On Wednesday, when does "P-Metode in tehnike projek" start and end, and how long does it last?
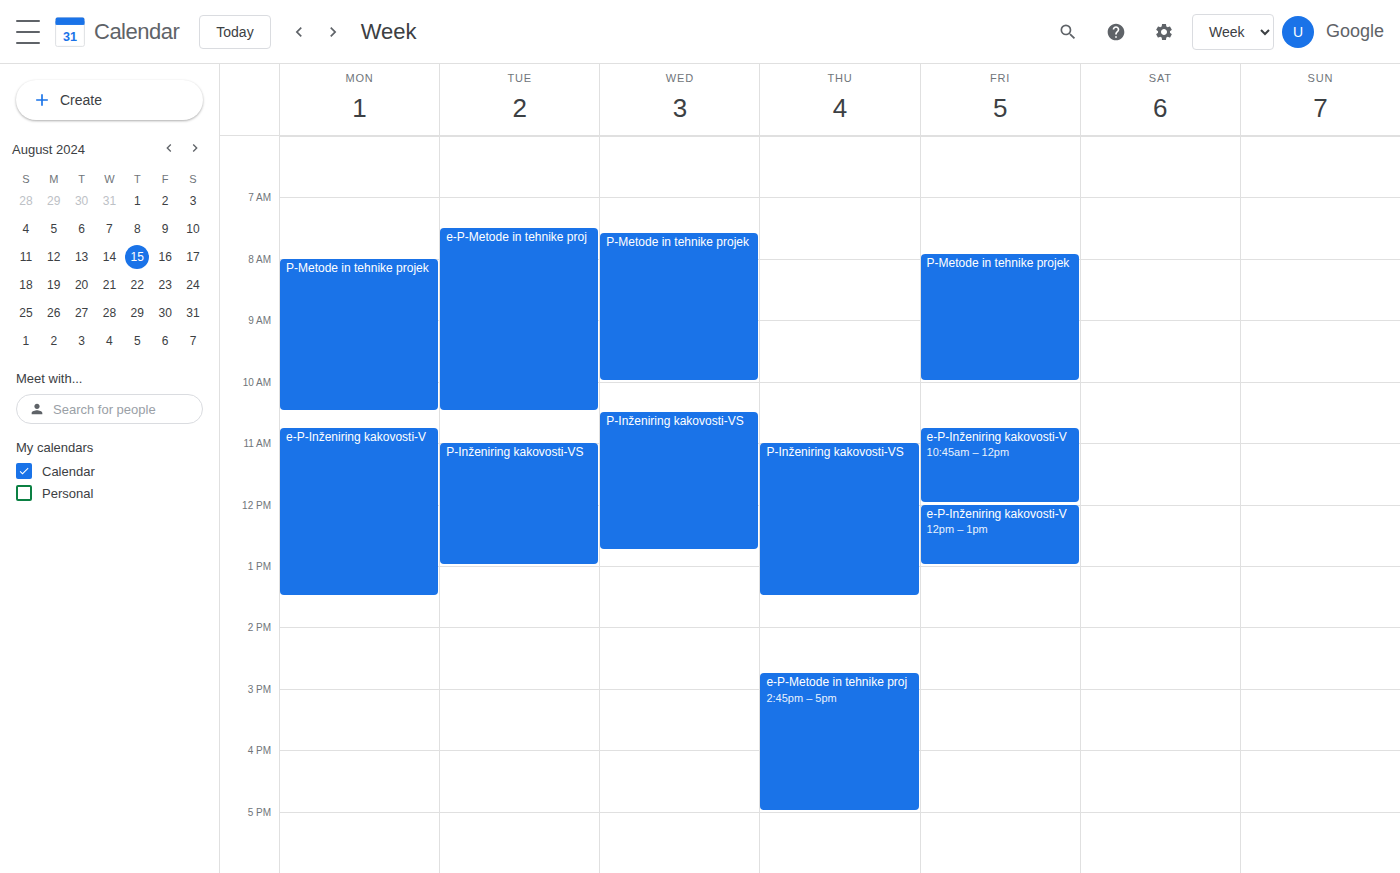
7:35 AM to 10:00 AM, 2 hours 25 minutes